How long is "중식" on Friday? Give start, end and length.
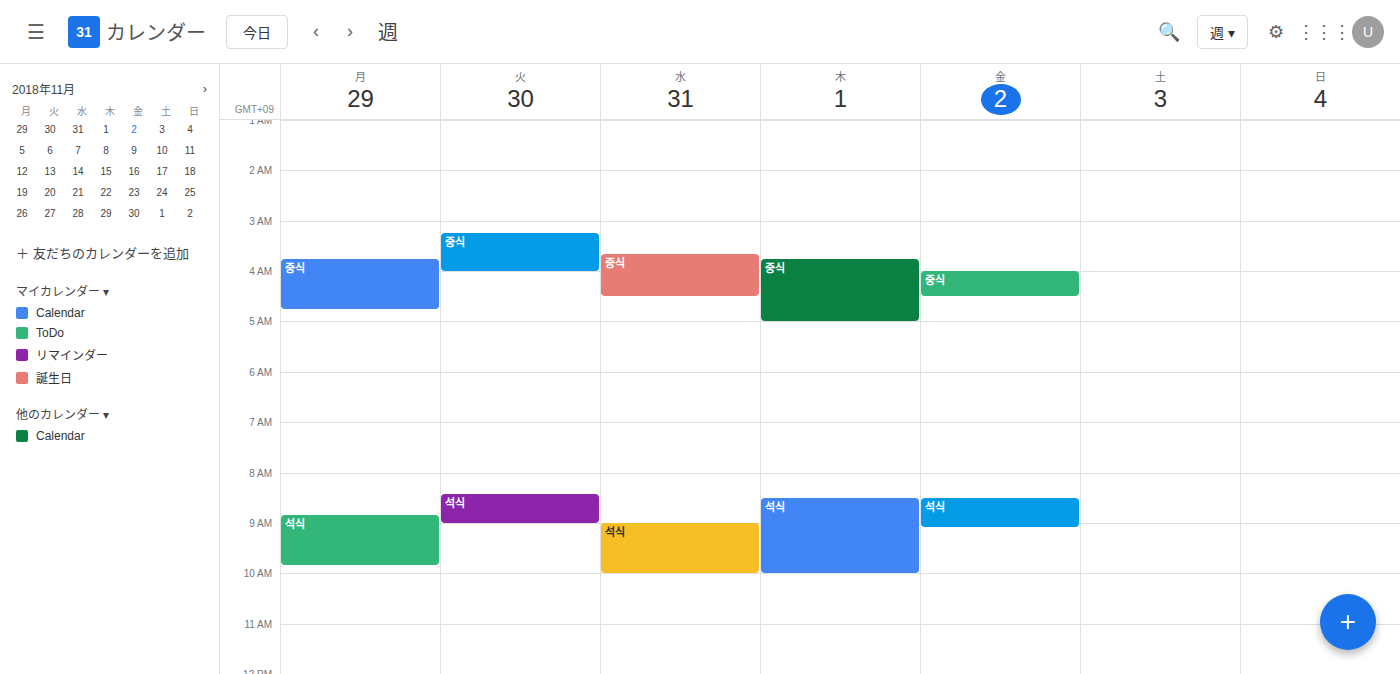
04:00 to 04:30, 30 minutes